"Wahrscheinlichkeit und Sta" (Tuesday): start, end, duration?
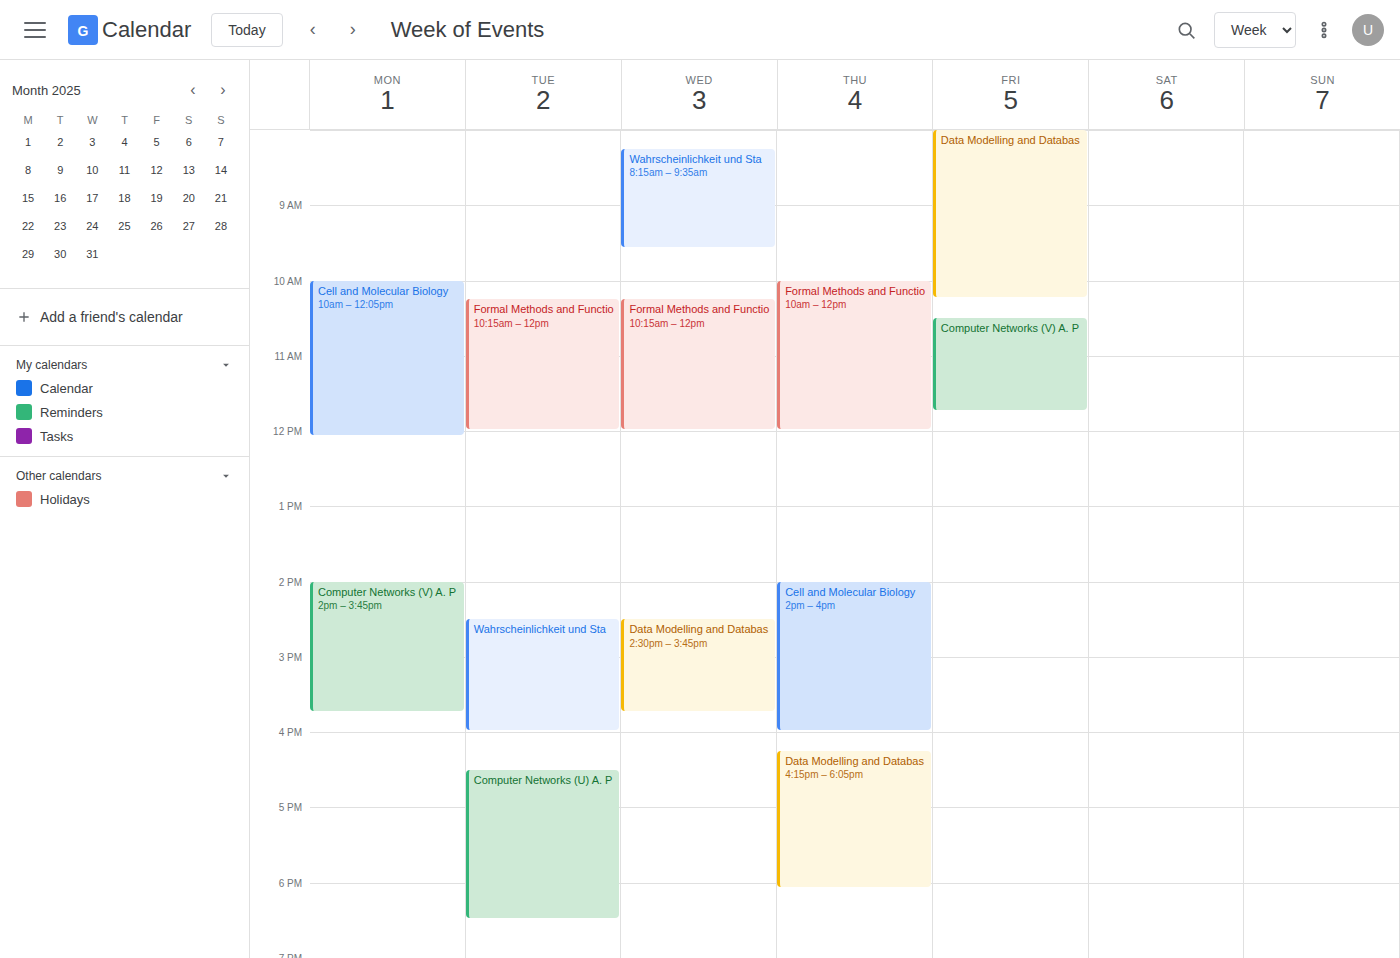
14:30 to 16:00, 1 hour 30 minutes